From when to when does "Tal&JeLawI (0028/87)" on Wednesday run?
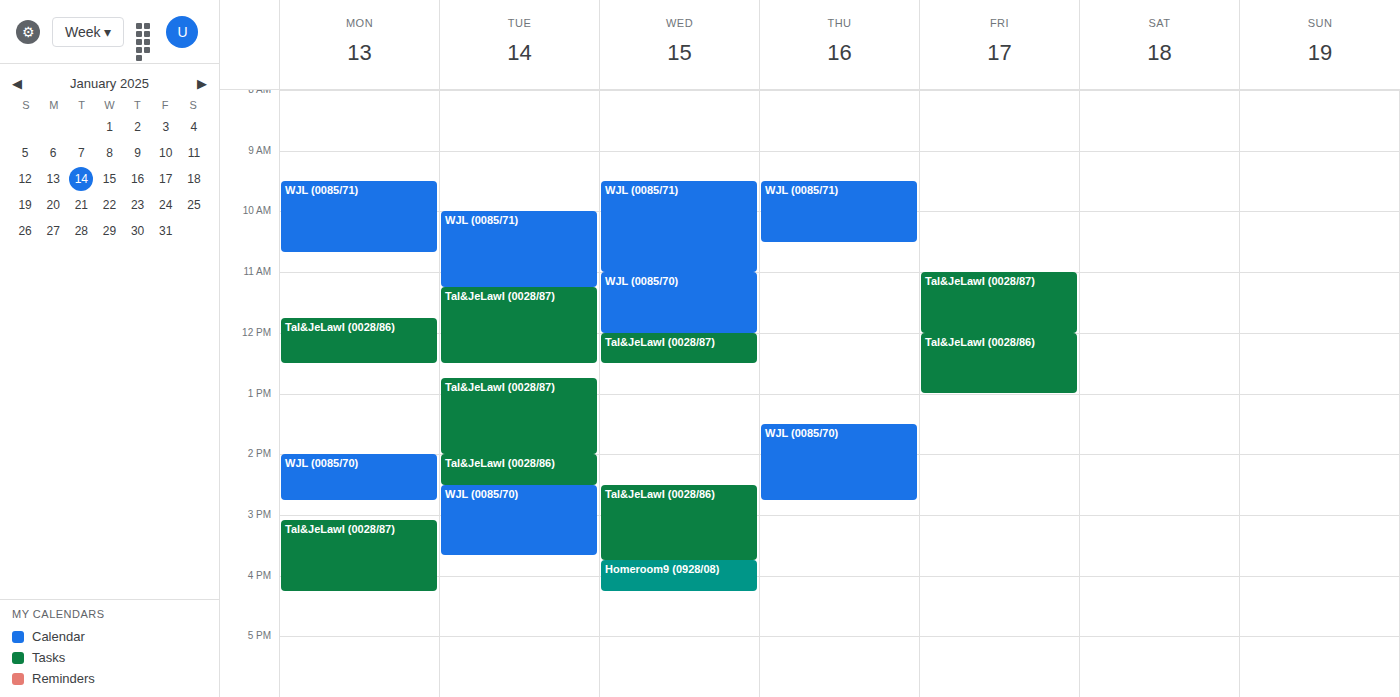
12:00 PM to 12:30 PM